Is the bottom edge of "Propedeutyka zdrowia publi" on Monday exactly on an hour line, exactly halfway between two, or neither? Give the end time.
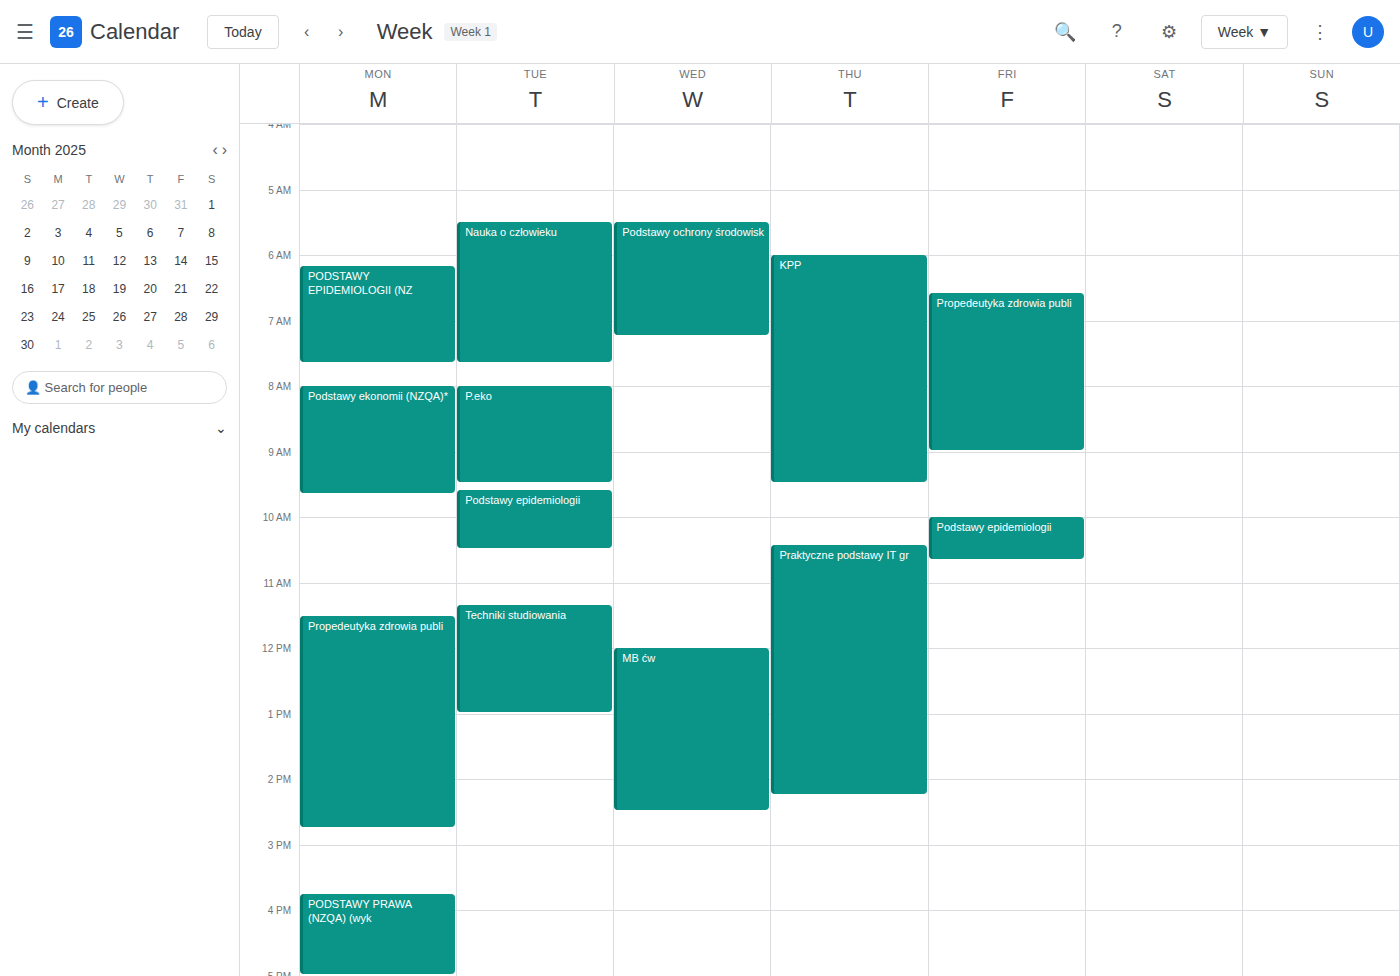
2:45 PM -- neither: three quarters of the way from the 2 PM line to the 3 PM line.